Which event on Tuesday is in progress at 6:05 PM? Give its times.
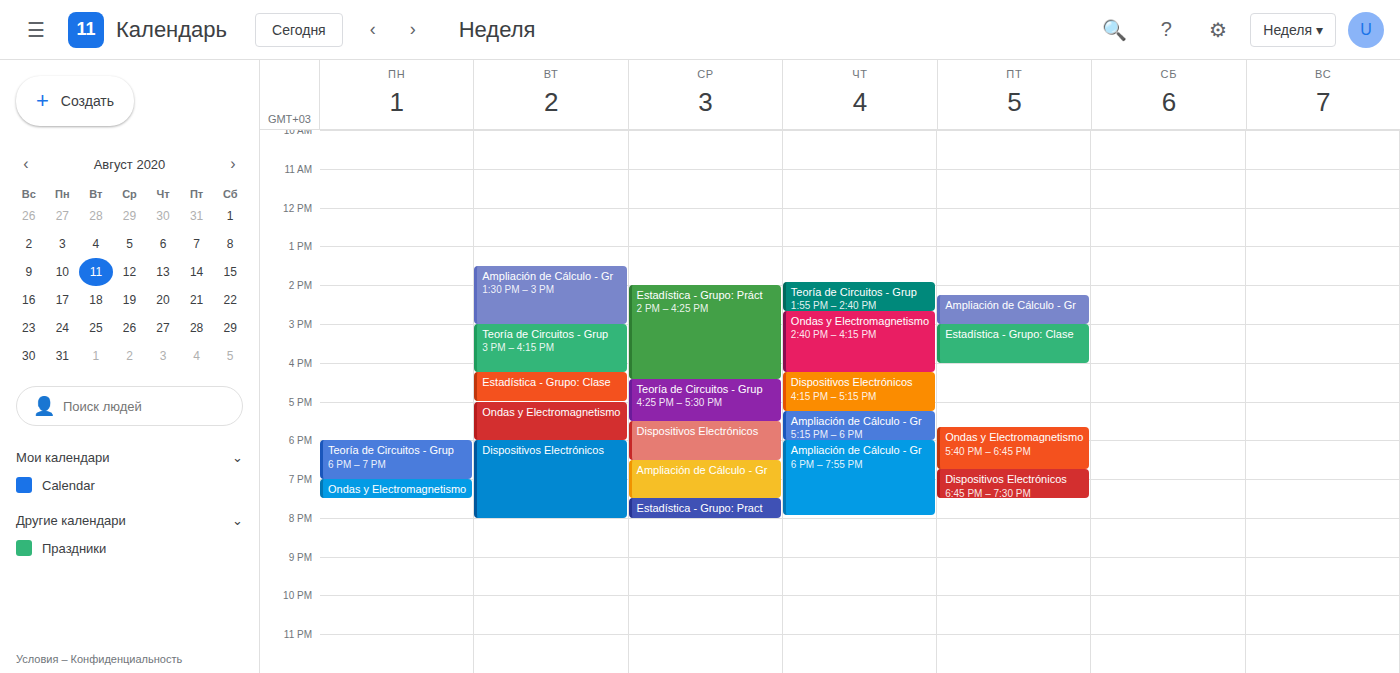
"Dispositivos Electrónicos", 6:00 PM to 8:00 PM